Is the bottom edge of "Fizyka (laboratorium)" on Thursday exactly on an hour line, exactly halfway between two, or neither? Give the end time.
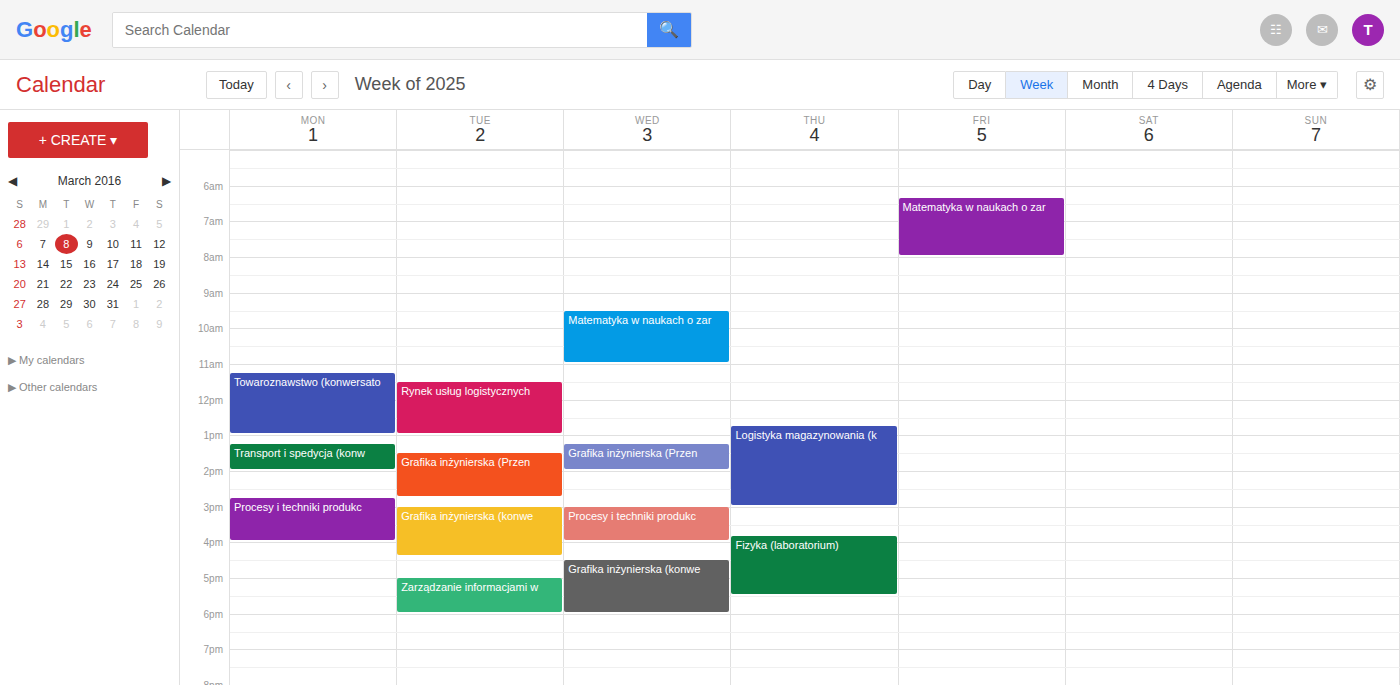
5:30 PM -- halfway between the 5 PM and 6 PM lines.